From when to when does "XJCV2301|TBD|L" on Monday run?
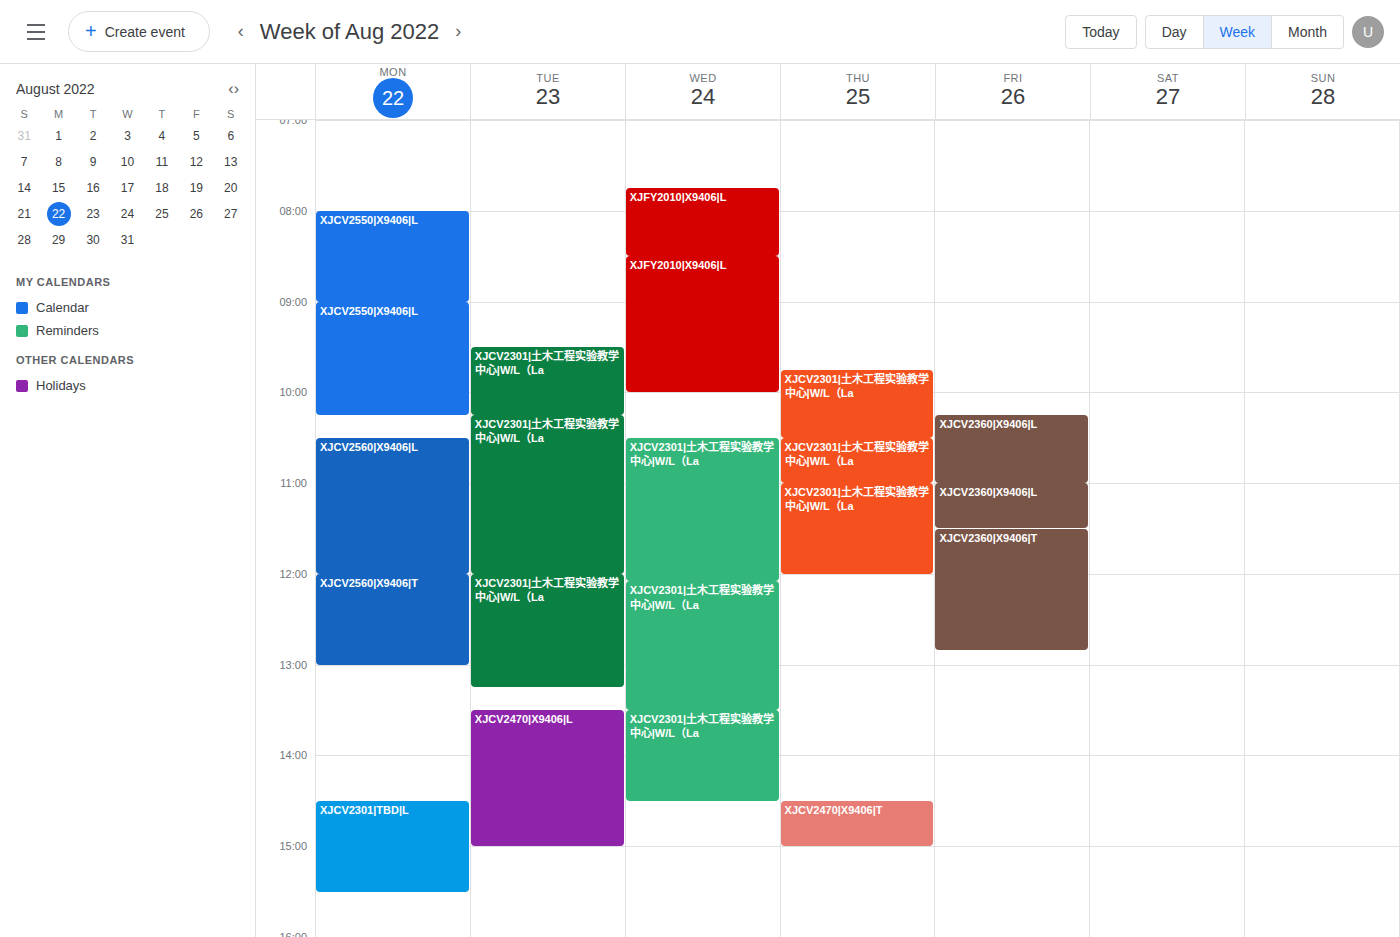
14:30 to 15:30